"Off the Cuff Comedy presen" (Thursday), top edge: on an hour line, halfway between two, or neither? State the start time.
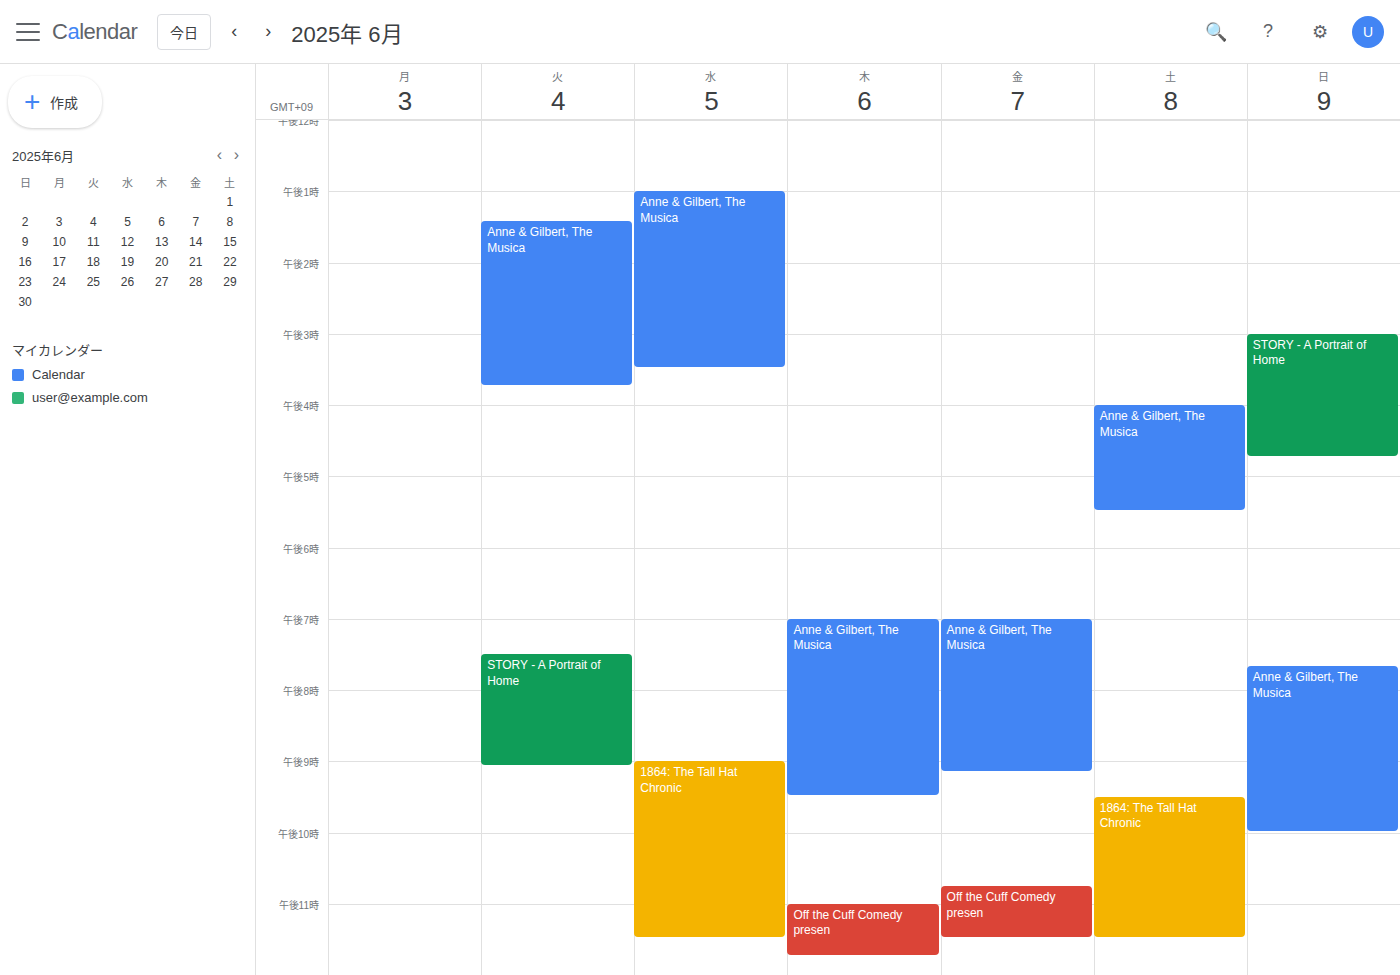
11:00 PM -- exactly on the 11 PM line.